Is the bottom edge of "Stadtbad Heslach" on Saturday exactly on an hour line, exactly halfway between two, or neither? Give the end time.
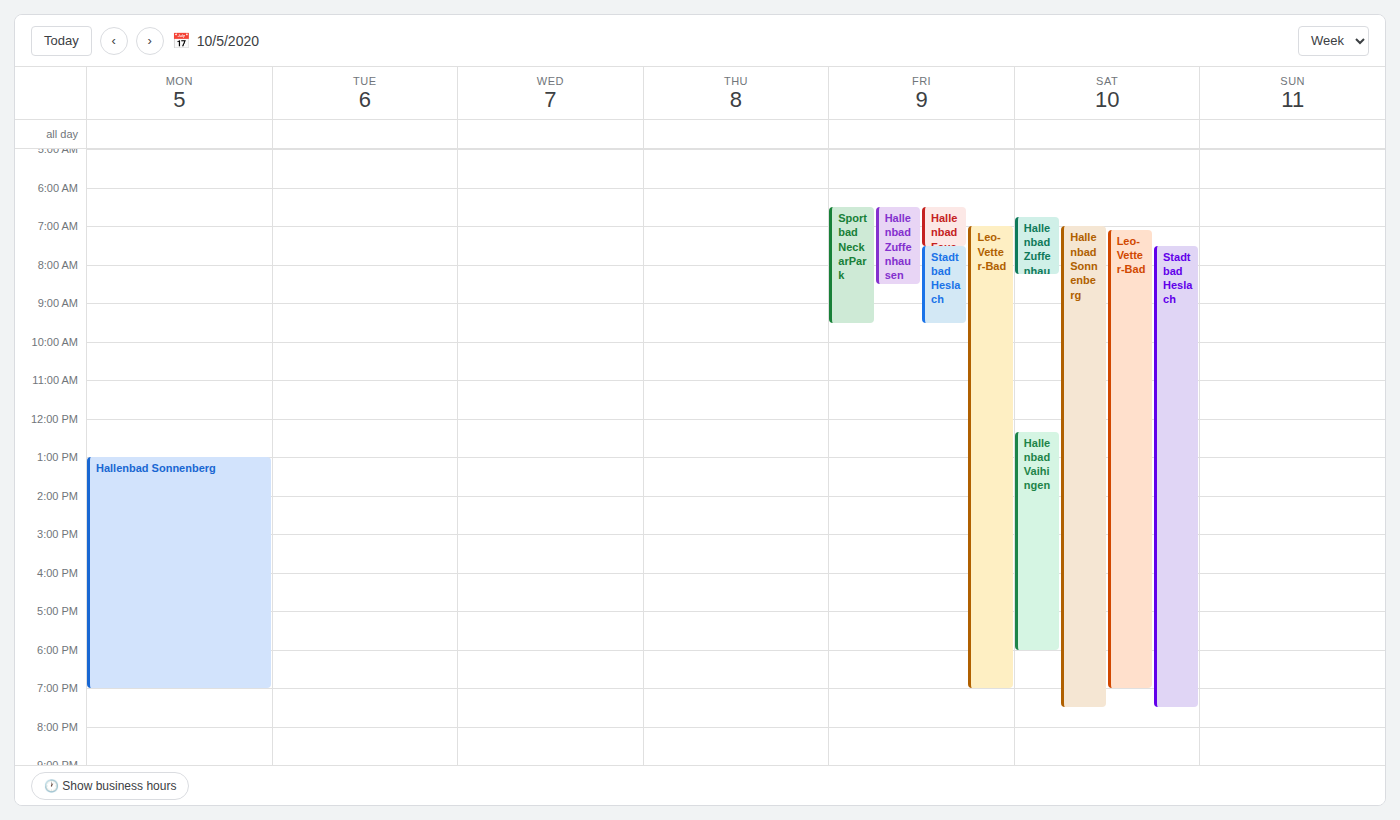
7:30 PM -- halfway between the 7 PM and 8 PM lines.